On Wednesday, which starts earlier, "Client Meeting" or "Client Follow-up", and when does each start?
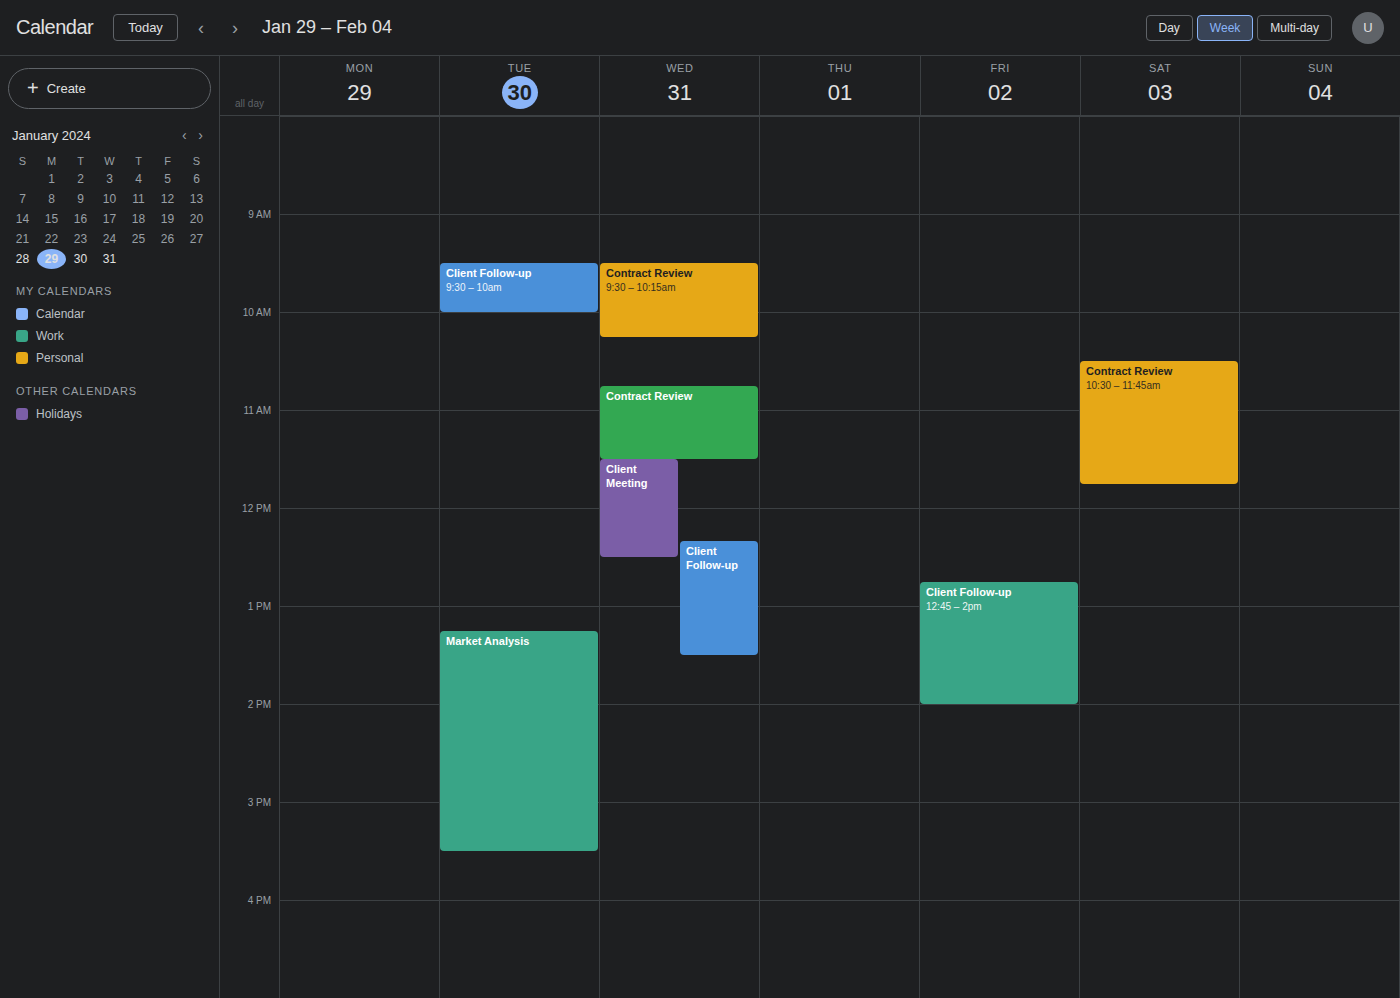
"Client Meeting" 11:30 AM; "Client Follow-up" 12:20 PM.